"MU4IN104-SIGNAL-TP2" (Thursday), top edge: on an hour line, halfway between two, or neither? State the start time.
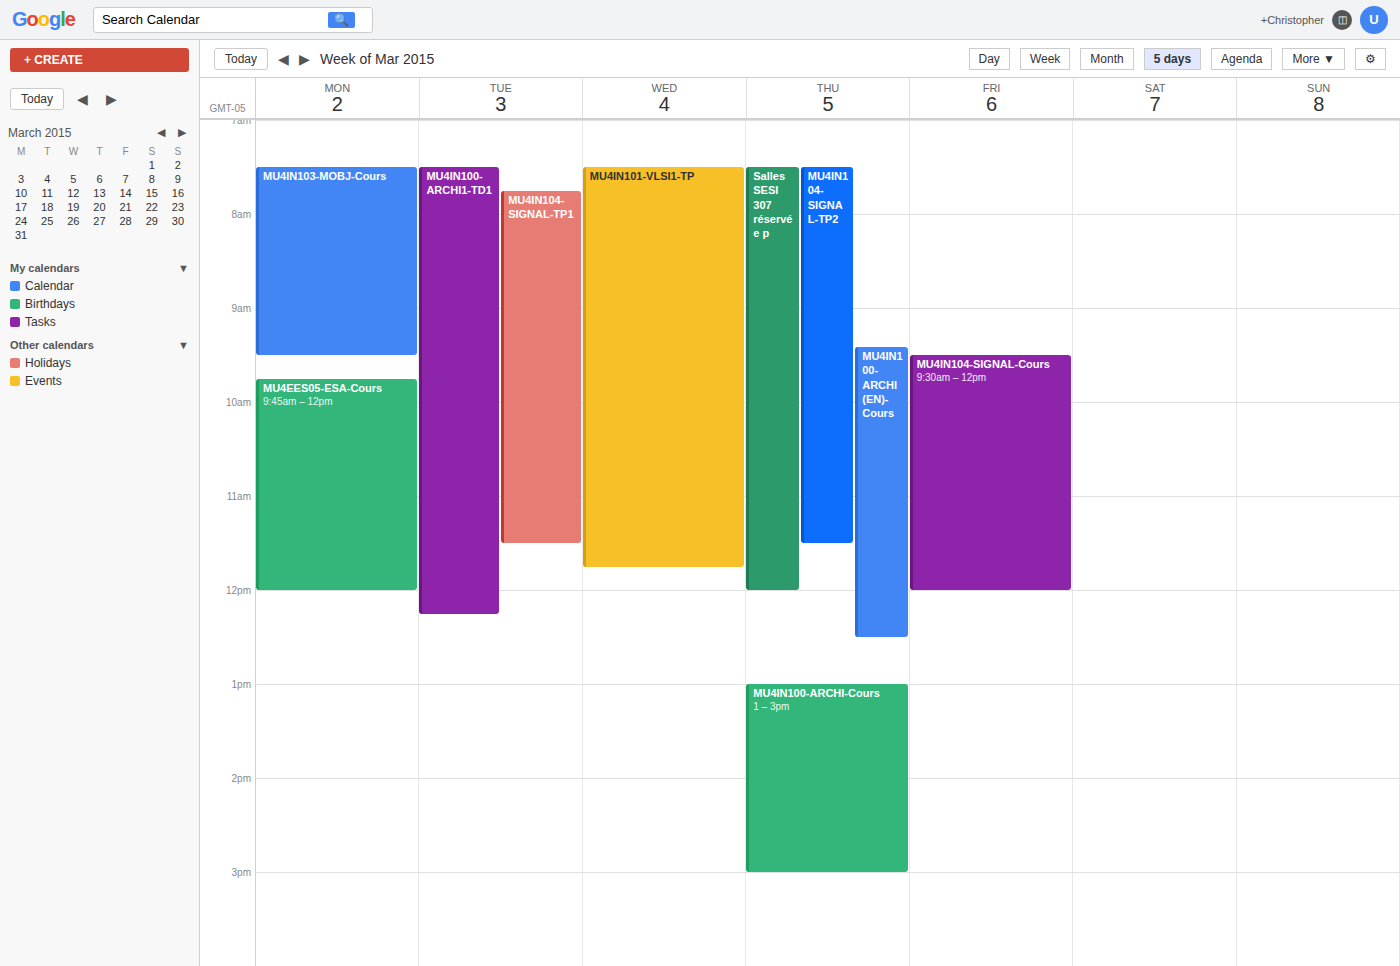
07:30 -- halfway between the 07:00 and 08:00 lines.